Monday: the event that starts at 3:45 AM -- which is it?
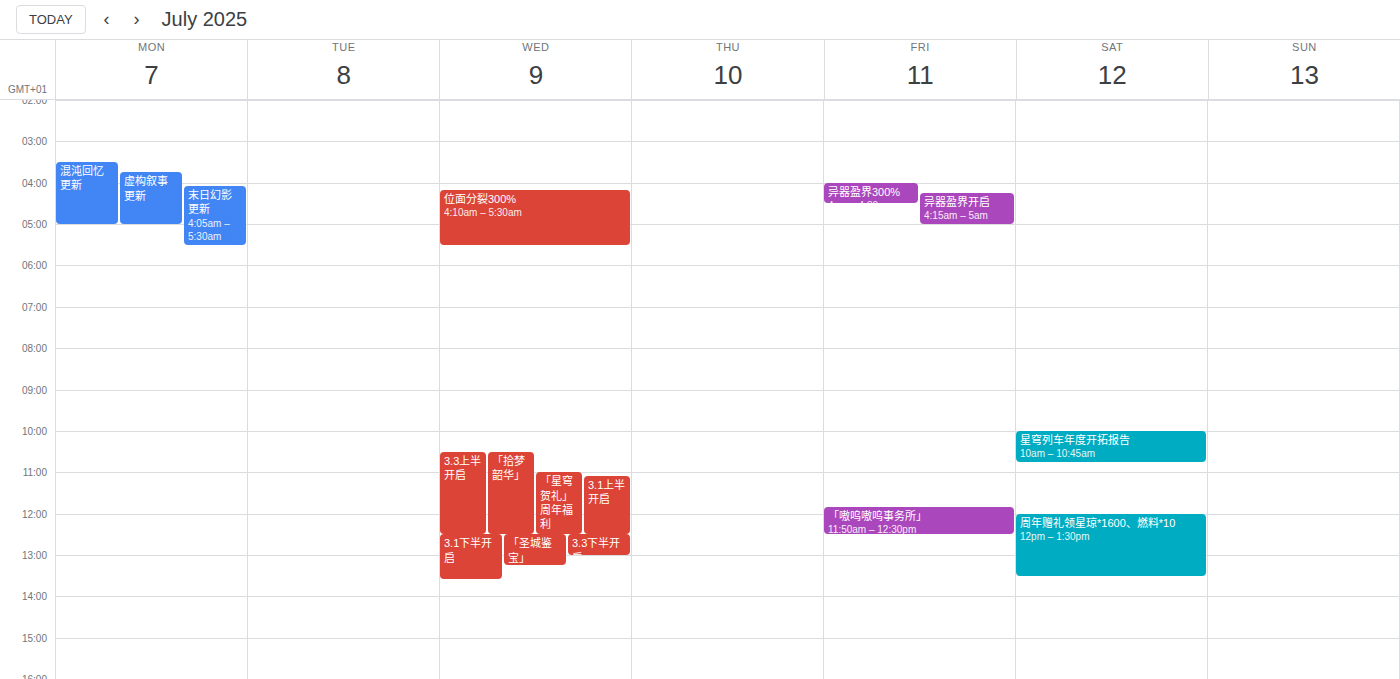
"虚构叙事更新"